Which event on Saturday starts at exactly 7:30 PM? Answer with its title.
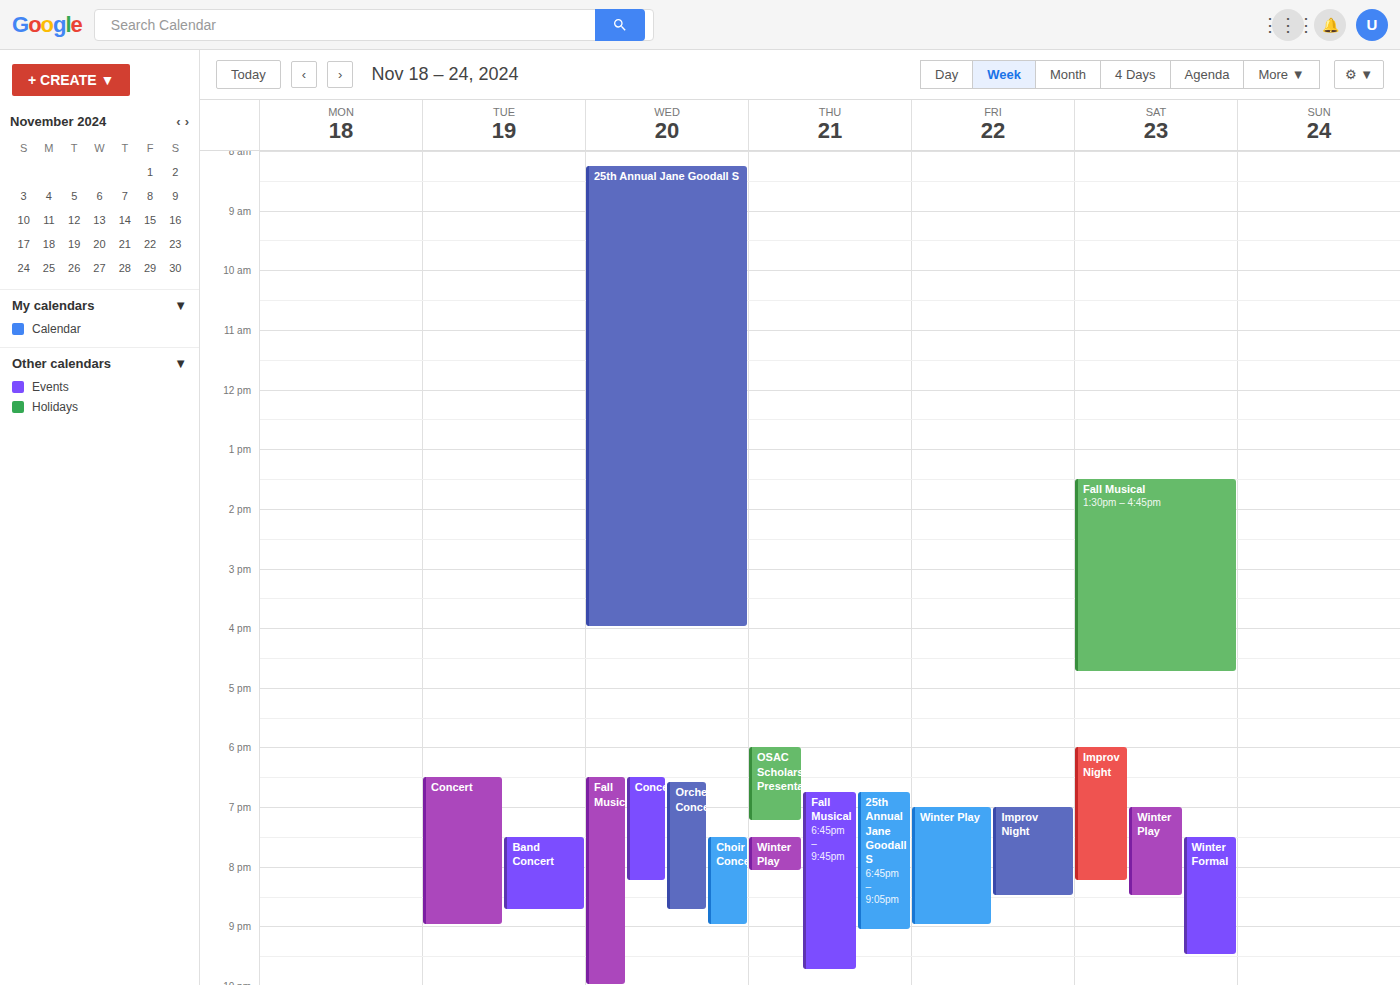
"Winter Formal"